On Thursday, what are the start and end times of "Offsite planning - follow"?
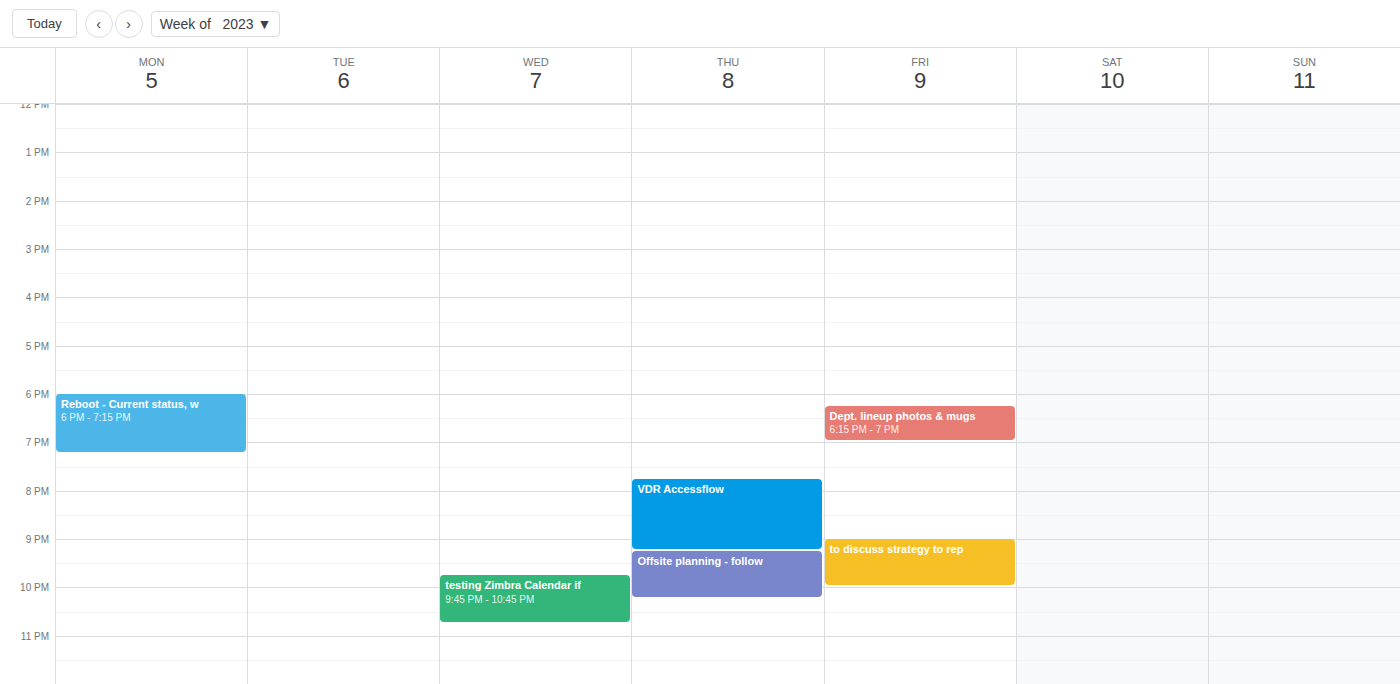
9:15 PM to 10:15 PM